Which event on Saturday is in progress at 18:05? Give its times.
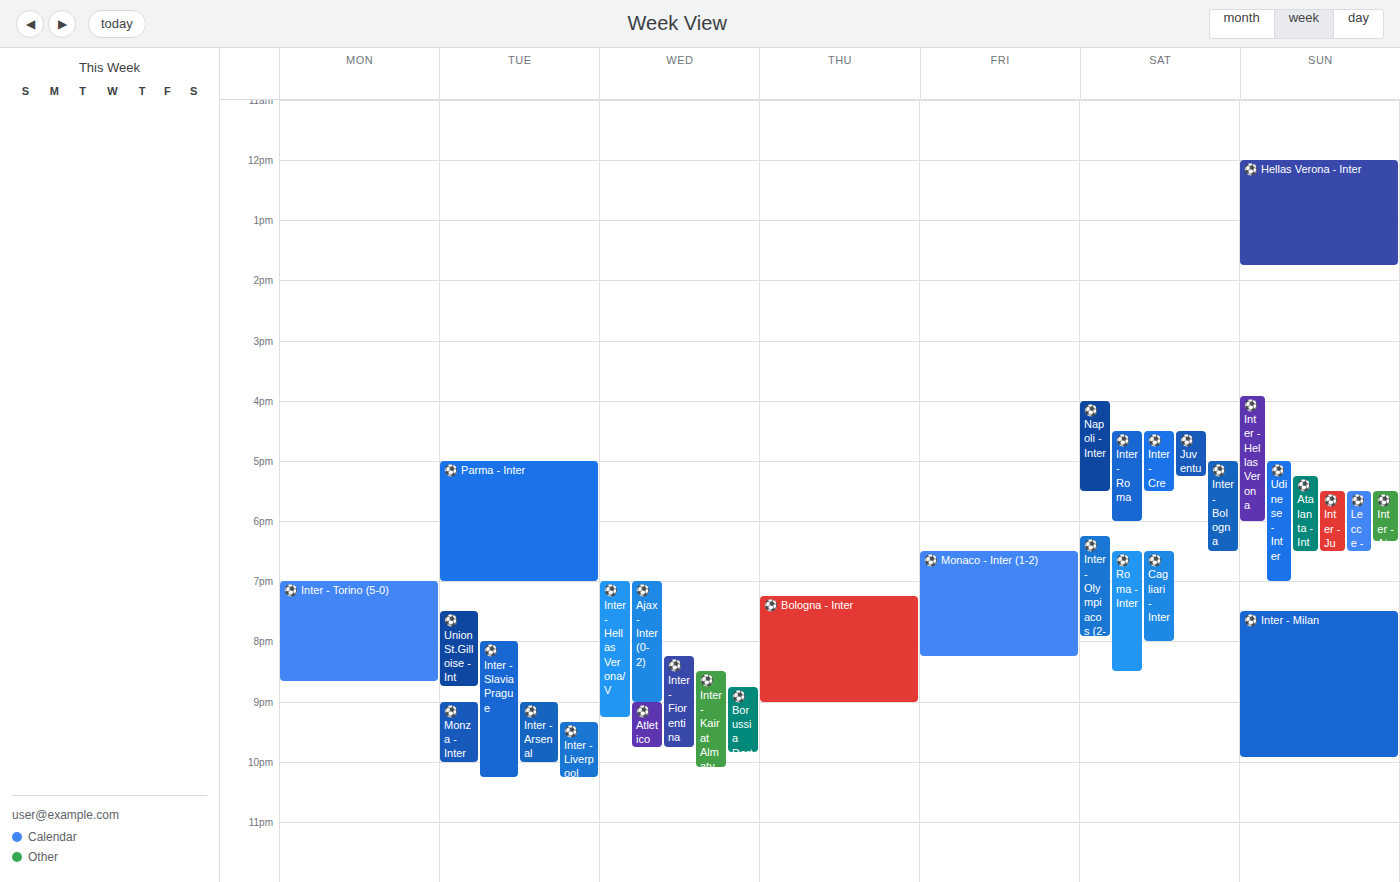
"⚽️ Inter - Bologna", 17:00 to 18:30